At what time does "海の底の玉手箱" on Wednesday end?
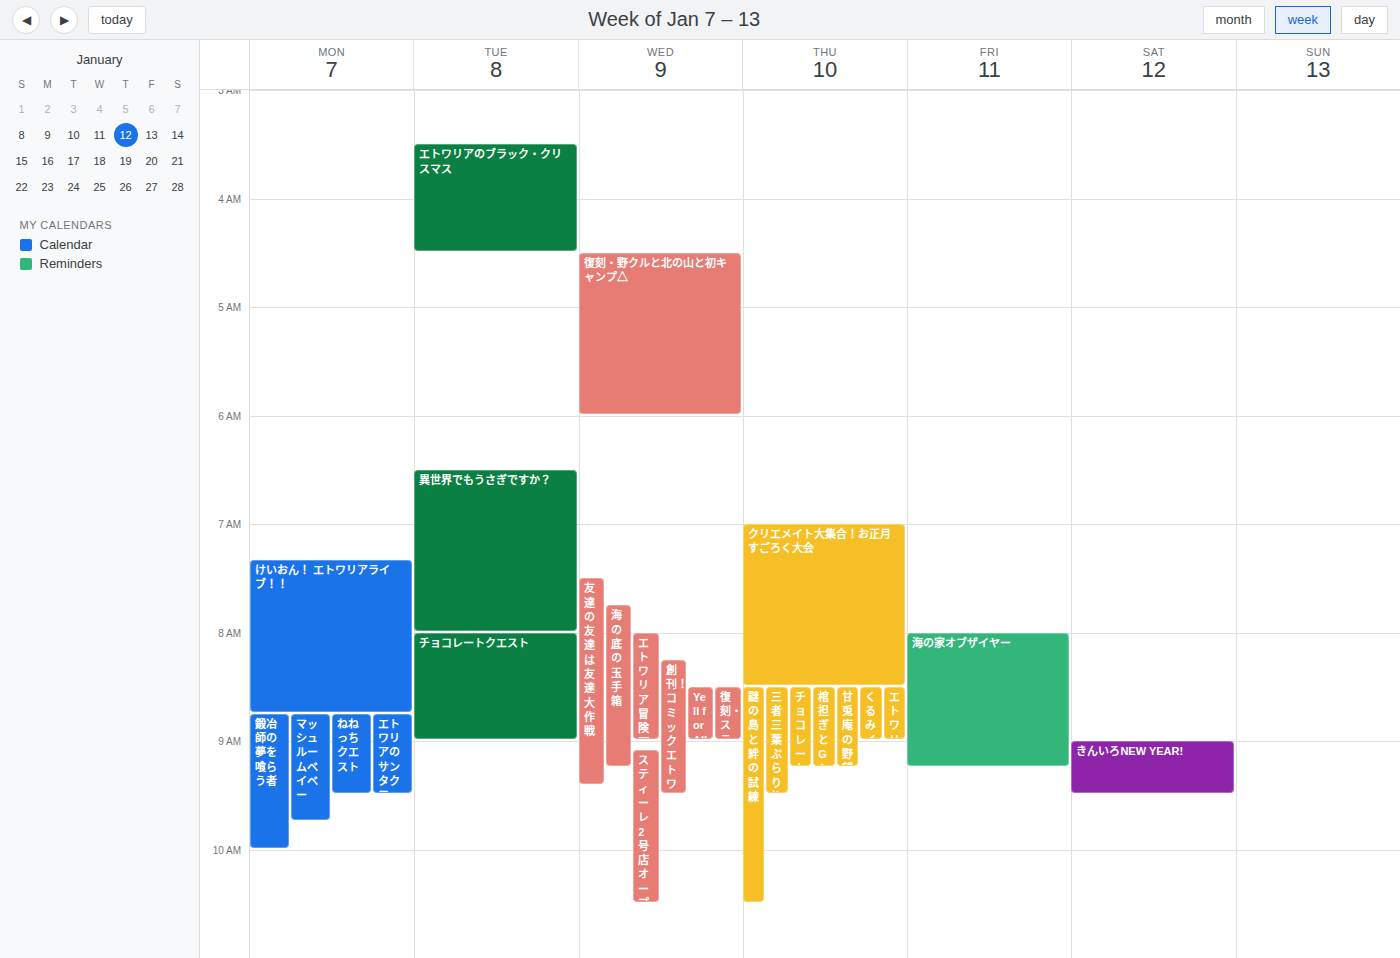
9:15 AM